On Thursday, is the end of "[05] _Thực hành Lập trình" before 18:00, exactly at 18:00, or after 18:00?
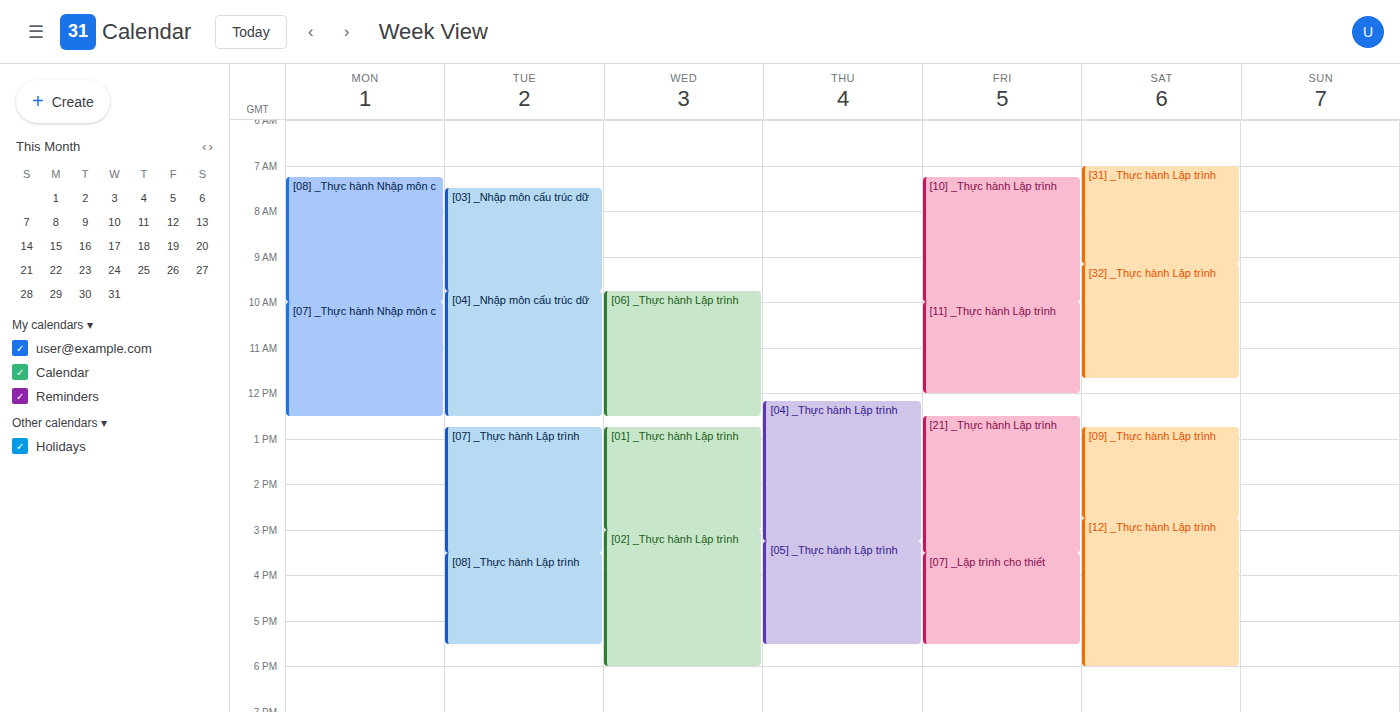
17:30 -- before 18:00, 30 minutes above the 18:00 line.